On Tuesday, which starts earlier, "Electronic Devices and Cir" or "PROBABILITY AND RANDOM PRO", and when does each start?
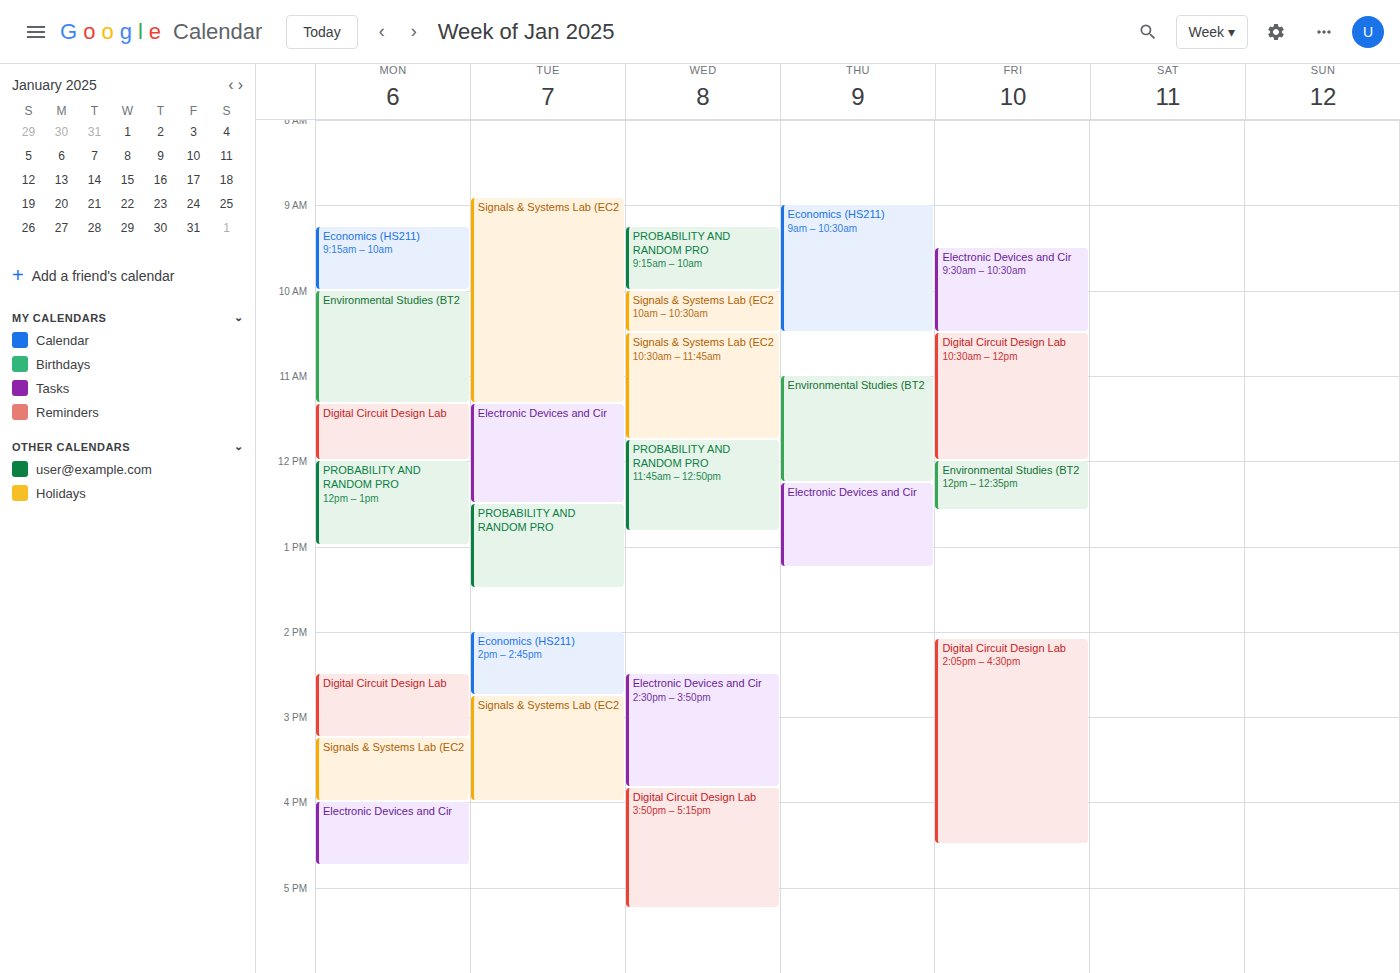
"Electronic Devices and Cir" 11:20 AM; "PROBABILITY AND RANDOM PRO" 12:30 PM.